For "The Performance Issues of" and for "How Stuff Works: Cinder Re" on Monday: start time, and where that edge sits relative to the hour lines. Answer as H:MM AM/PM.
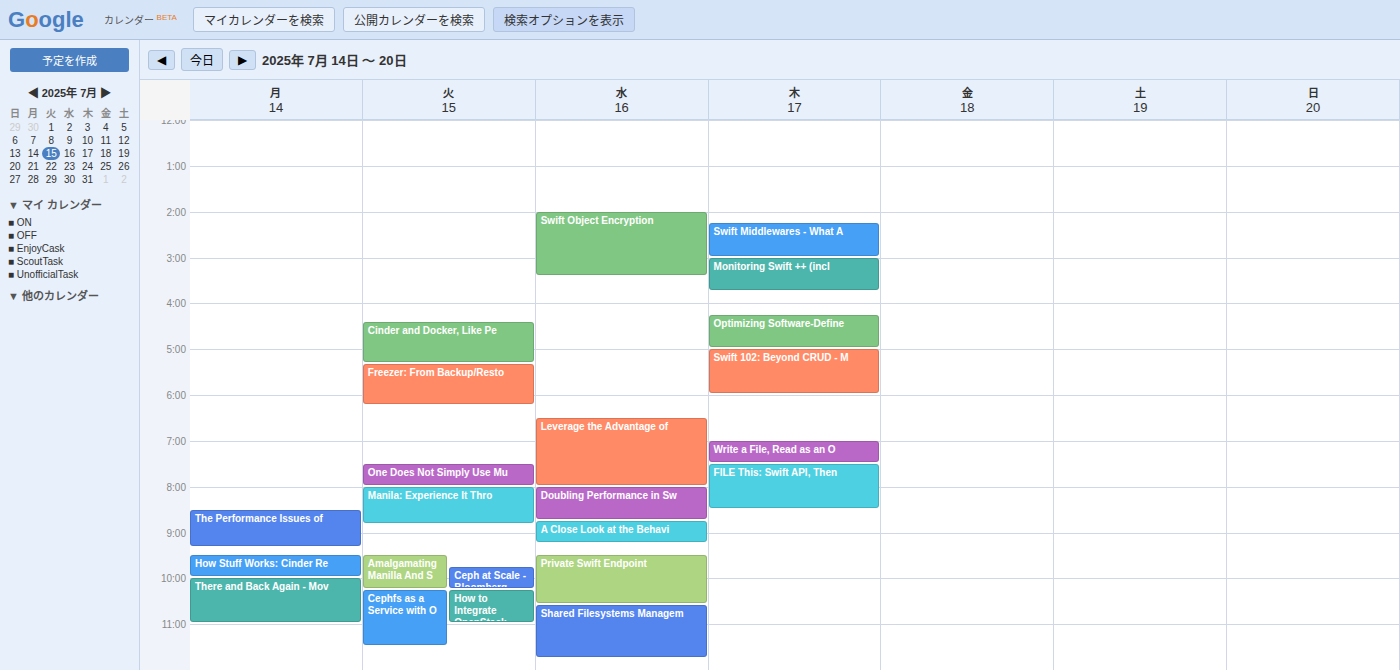
"The Performance Issues of": 8:30 PM, halfway between the 8 PM and 9 PM lines. "How Stuff Works: Cinder Re": 9:30 PM, halfway between the 9 PM and 10 PM lines.